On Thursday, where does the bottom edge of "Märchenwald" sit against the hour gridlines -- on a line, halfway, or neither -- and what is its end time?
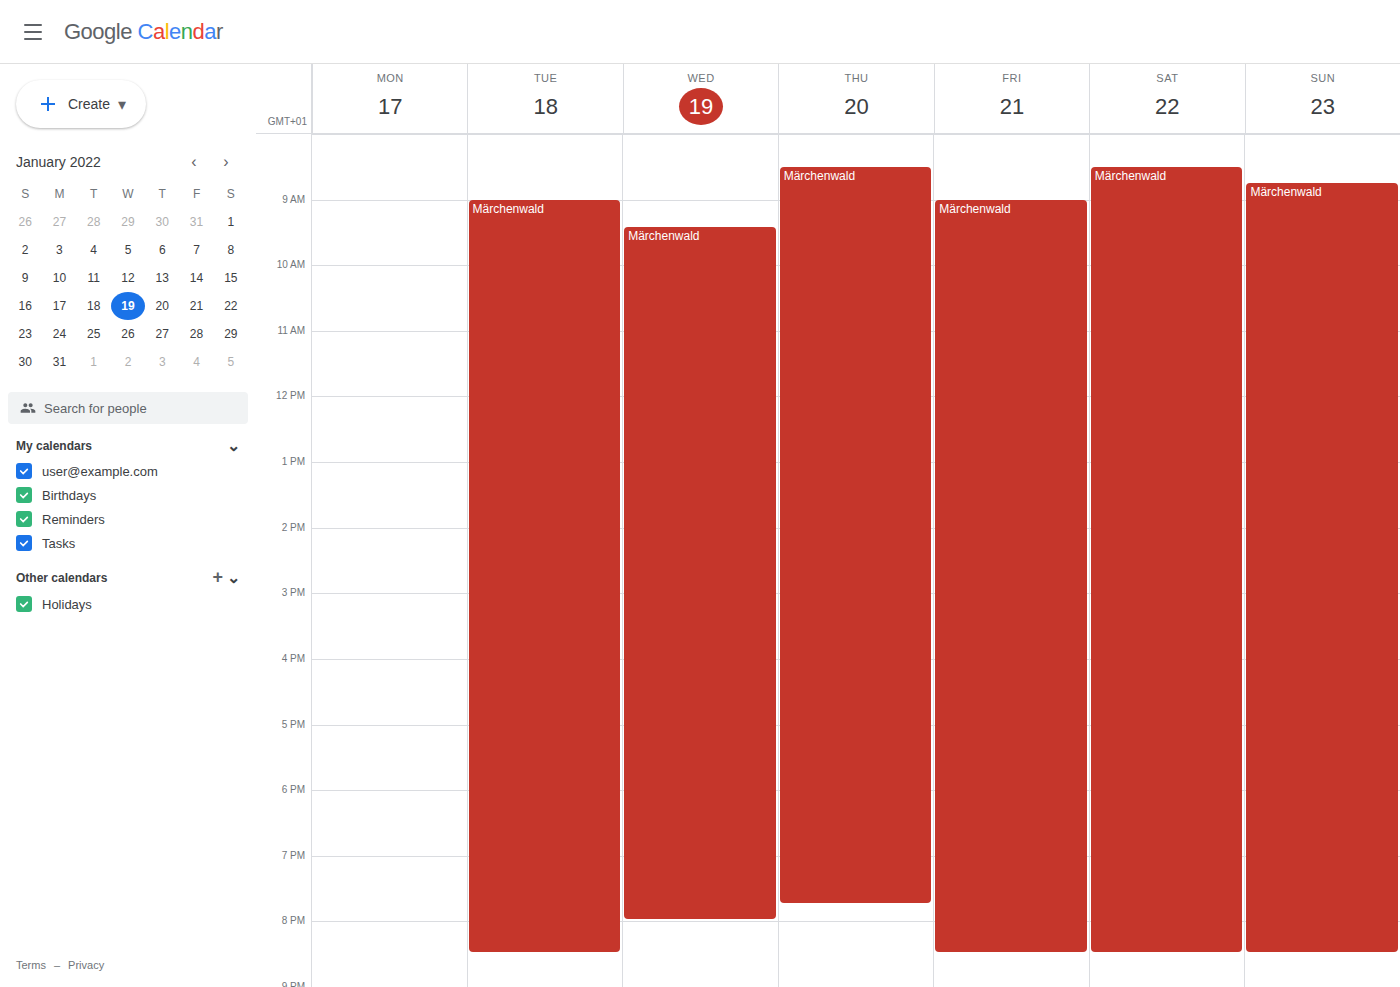
7:45 PM -- neither: three quarters of the way from the 7 PM line to the 8 PM line.